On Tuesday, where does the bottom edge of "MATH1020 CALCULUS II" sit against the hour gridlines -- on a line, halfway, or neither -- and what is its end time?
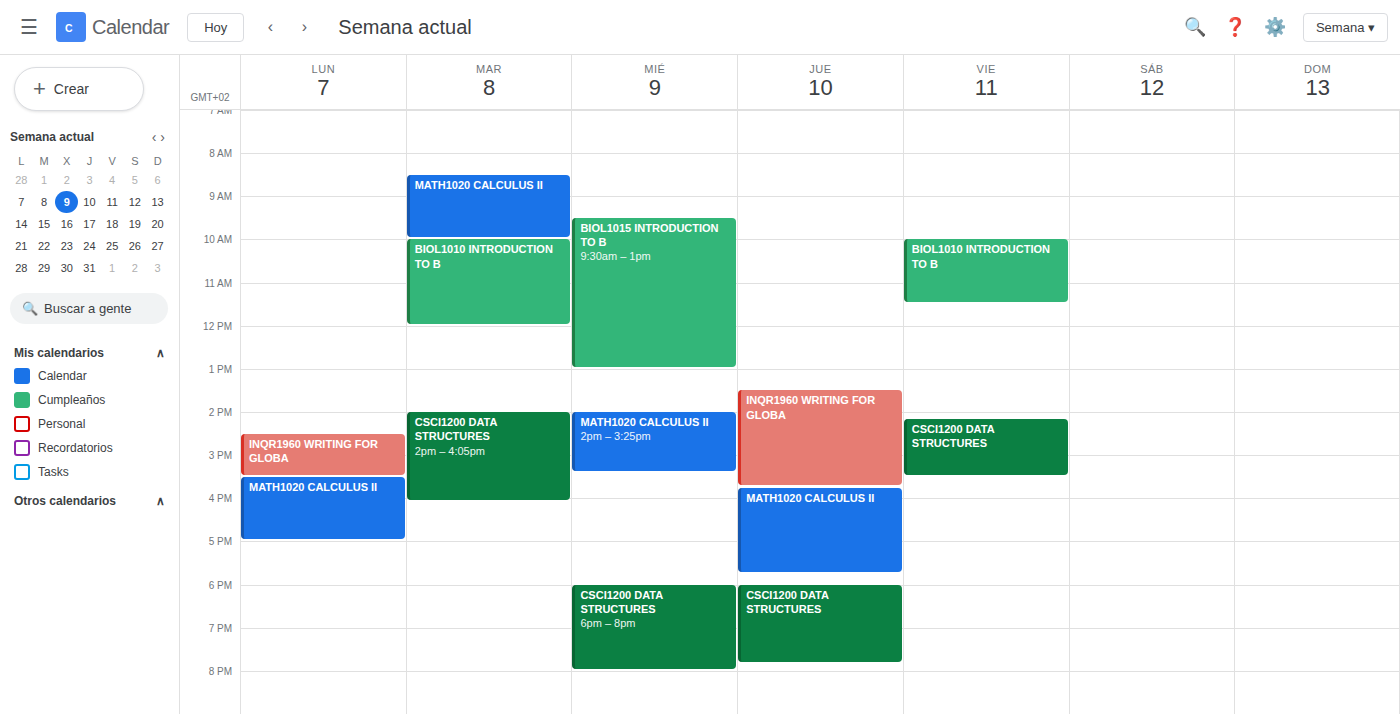
10:00 AM -- exactly on the 10 AM line.